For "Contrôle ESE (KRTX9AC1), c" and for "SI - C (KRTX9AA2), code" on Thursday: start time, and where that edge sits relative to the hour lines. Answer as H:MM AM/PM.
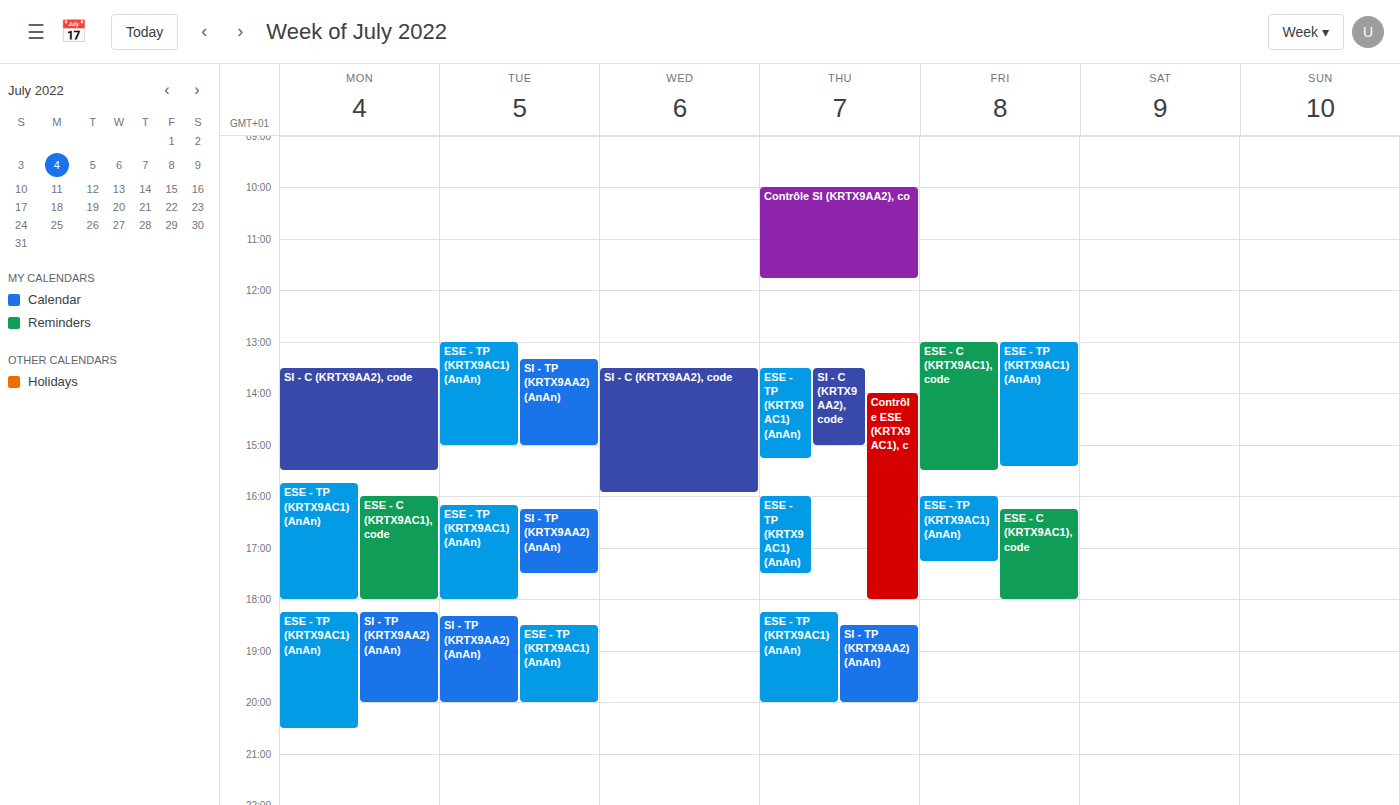
"Contrôle ESE (KRTX9AC1), c": 2:00 PM, exactly on the 2 PM line. "SI - C (KRTX9AA2), code": 1:30 PM, halfway between the 1 PM and 2 PM lines.